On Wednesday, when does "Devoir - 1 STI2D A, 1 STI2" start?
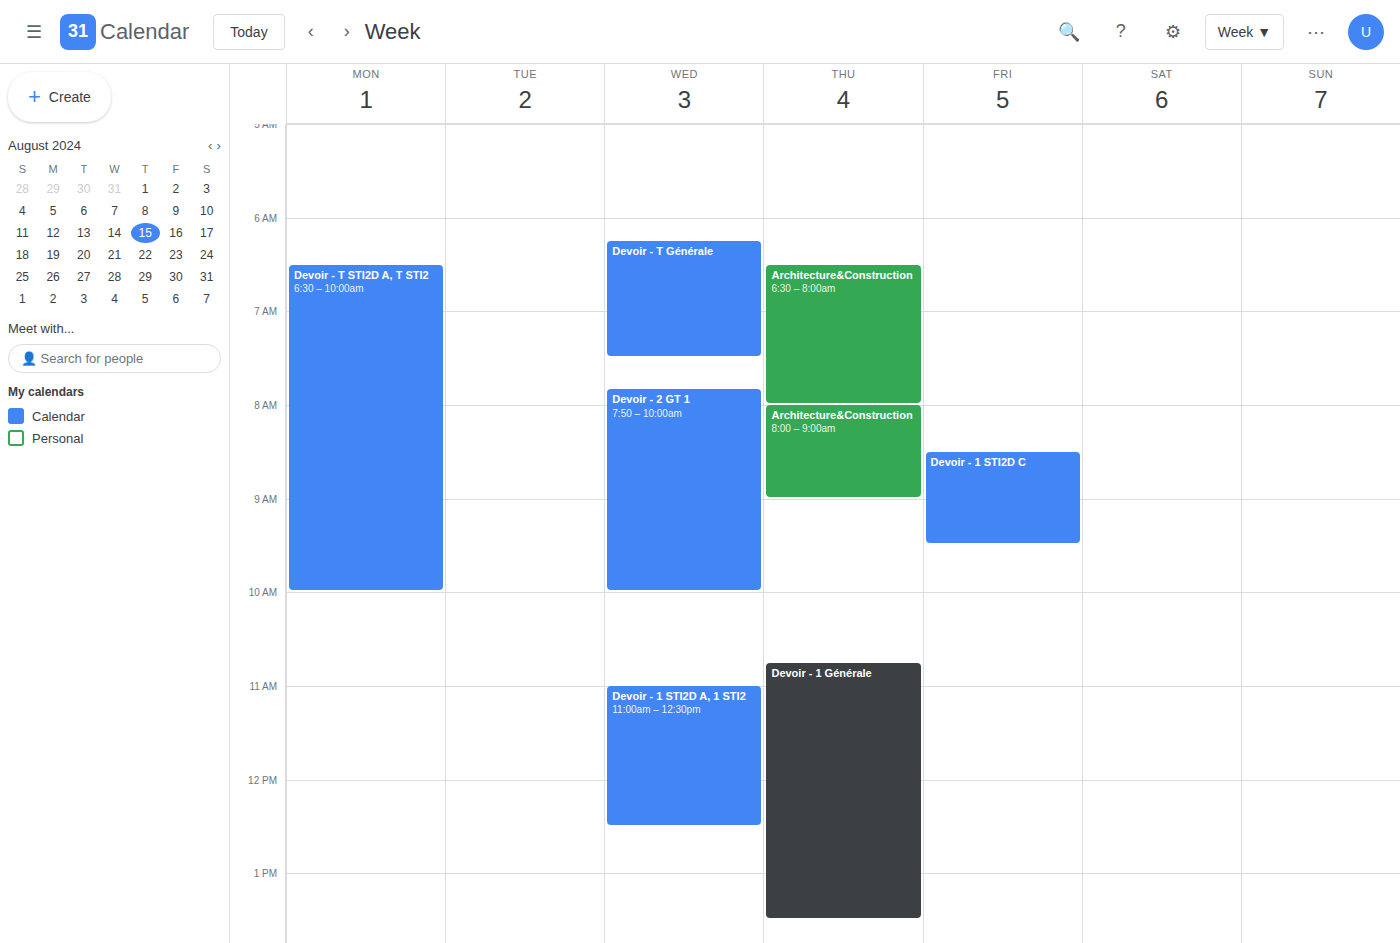
11:00 AM